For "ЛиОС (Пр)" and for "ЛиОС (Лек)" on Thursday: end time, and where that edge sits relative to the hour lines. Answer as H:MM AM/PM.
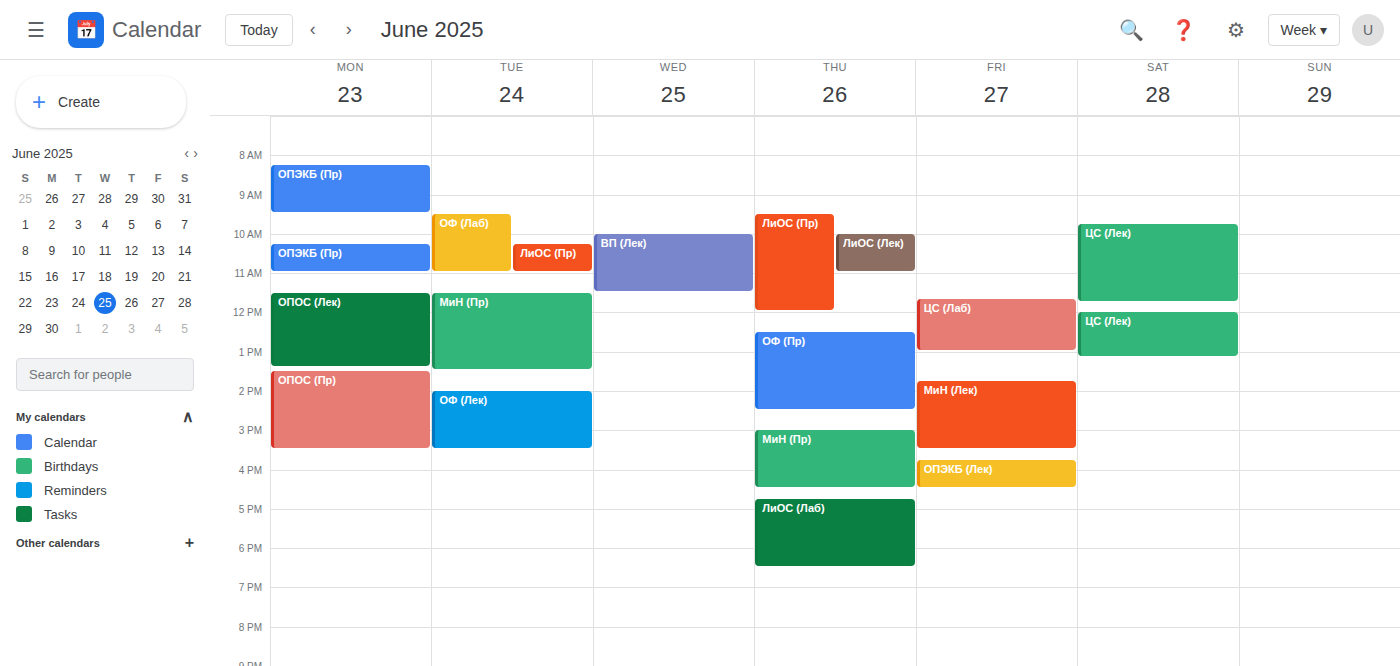
"ЛиОС (Пр)": 12:00 PM, exactly on the 12 PM line. "ЛиОС (Лек)": 11:00 AM, exactly on the 11 AM line.